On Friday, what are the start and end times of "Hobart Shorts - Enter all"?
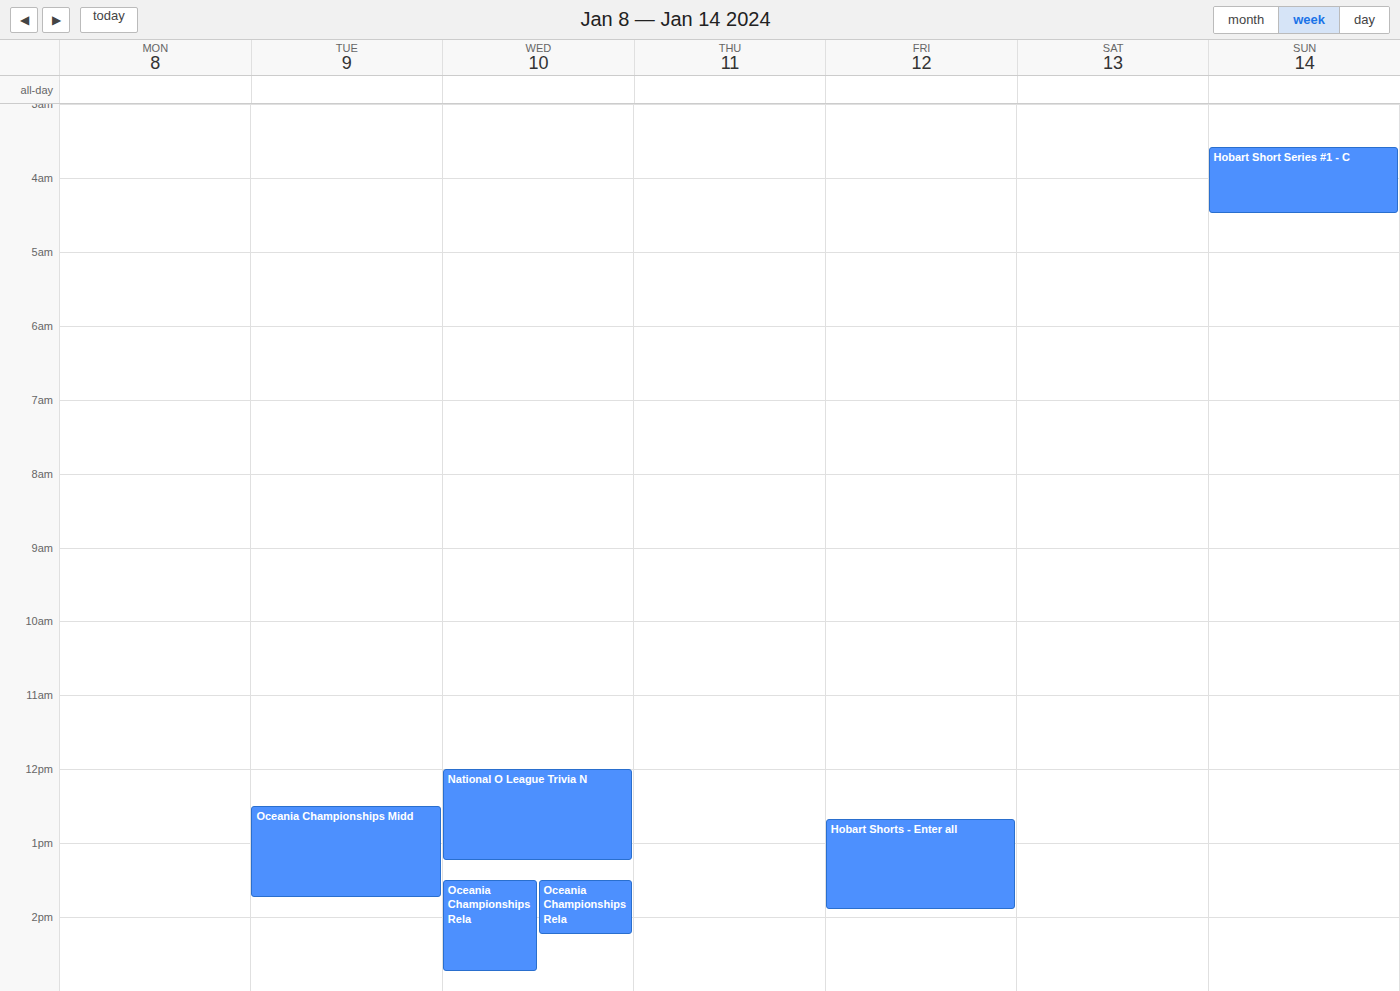
12:40 to 13:55